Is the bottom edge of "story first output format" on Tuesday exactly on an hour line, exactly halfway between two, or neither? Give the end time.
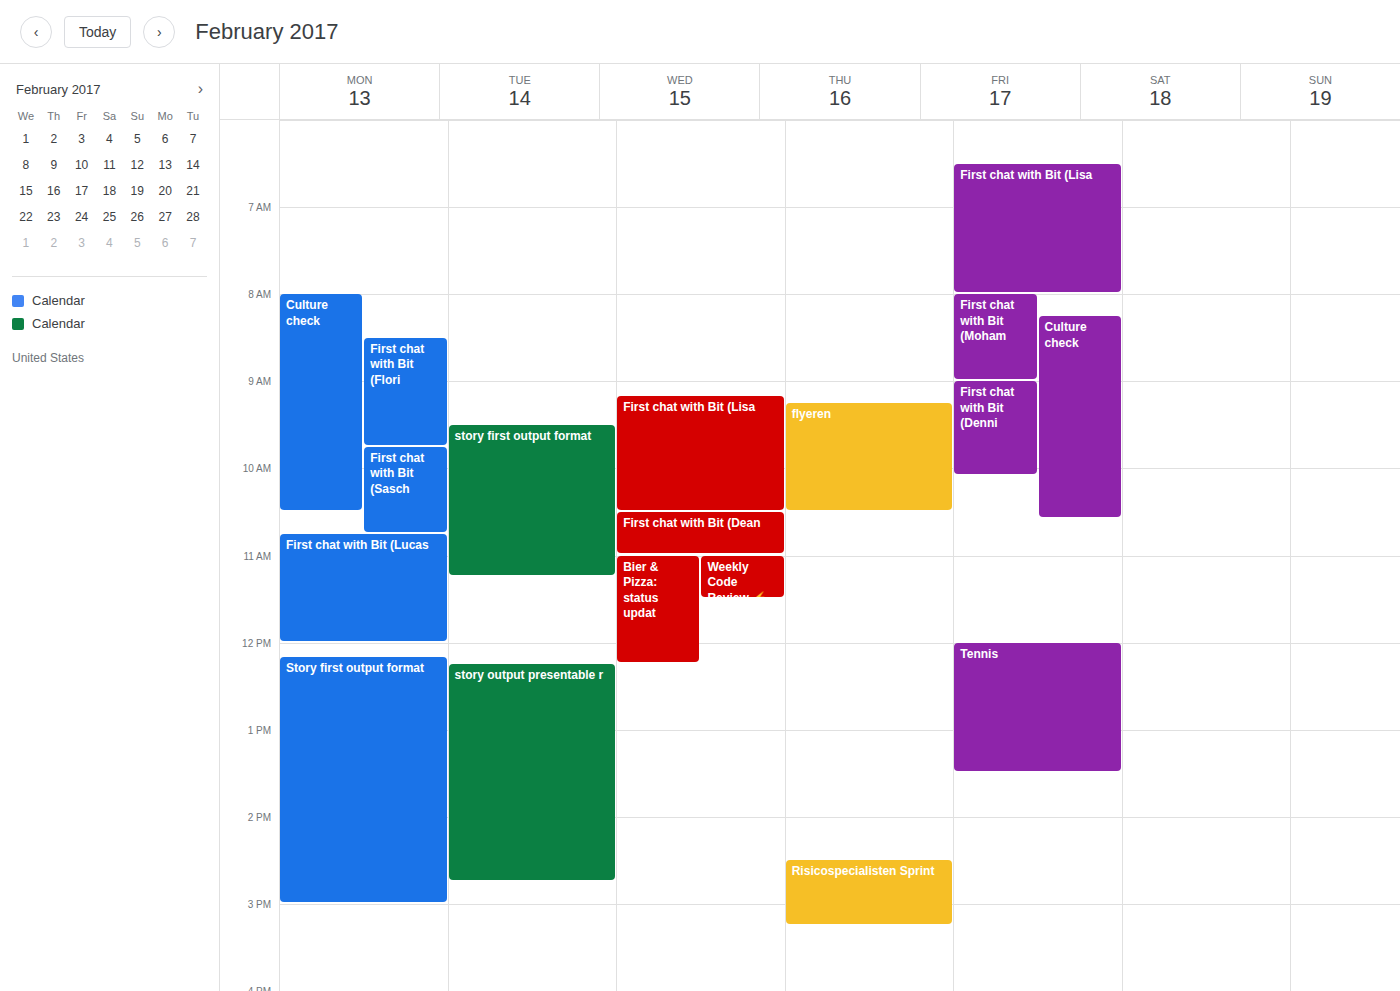
11:15 AM -- neither: a quarter of the way from the 11 AM line to the 12 PM line.